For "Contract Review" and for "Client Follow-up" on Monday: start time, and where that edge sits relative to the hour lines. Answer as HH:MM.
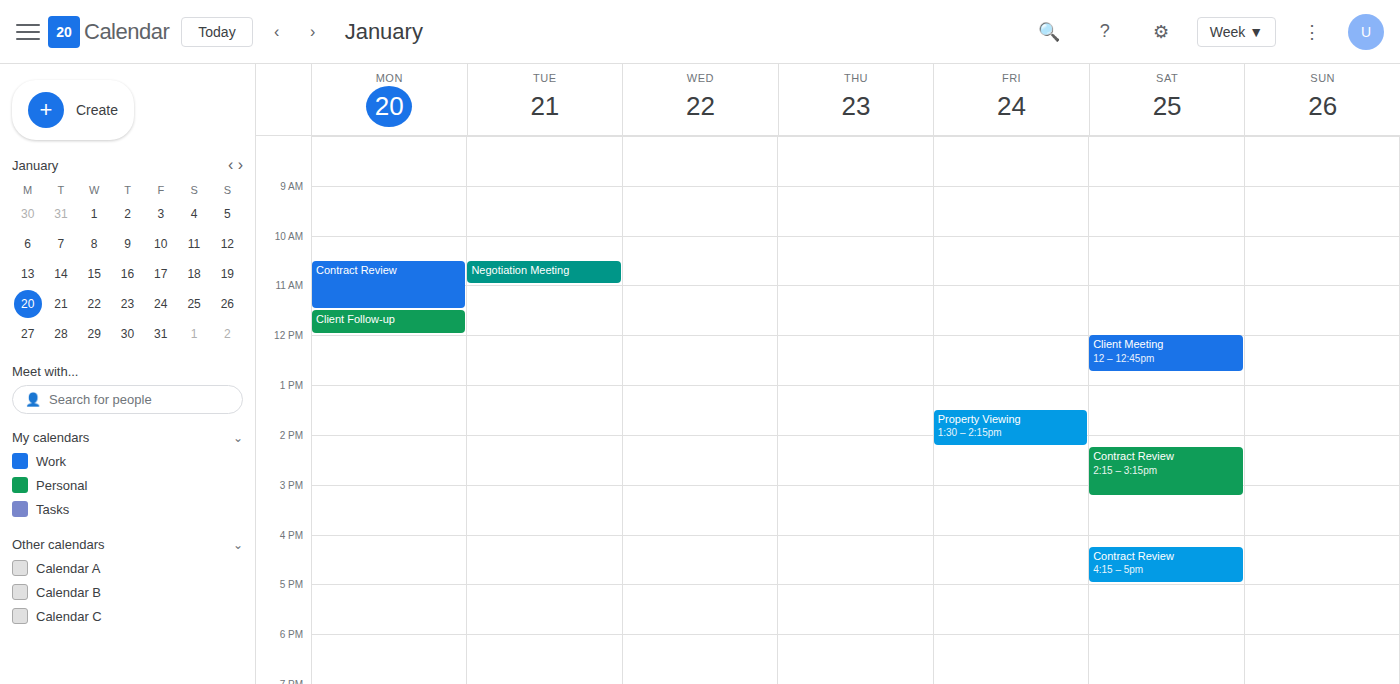
"Contract Review": 10:30, halfway between the 10:00 and 11:00 lines. "Client Follow-up": 11:30, halfway between the 11:00 and 12:00 lines.